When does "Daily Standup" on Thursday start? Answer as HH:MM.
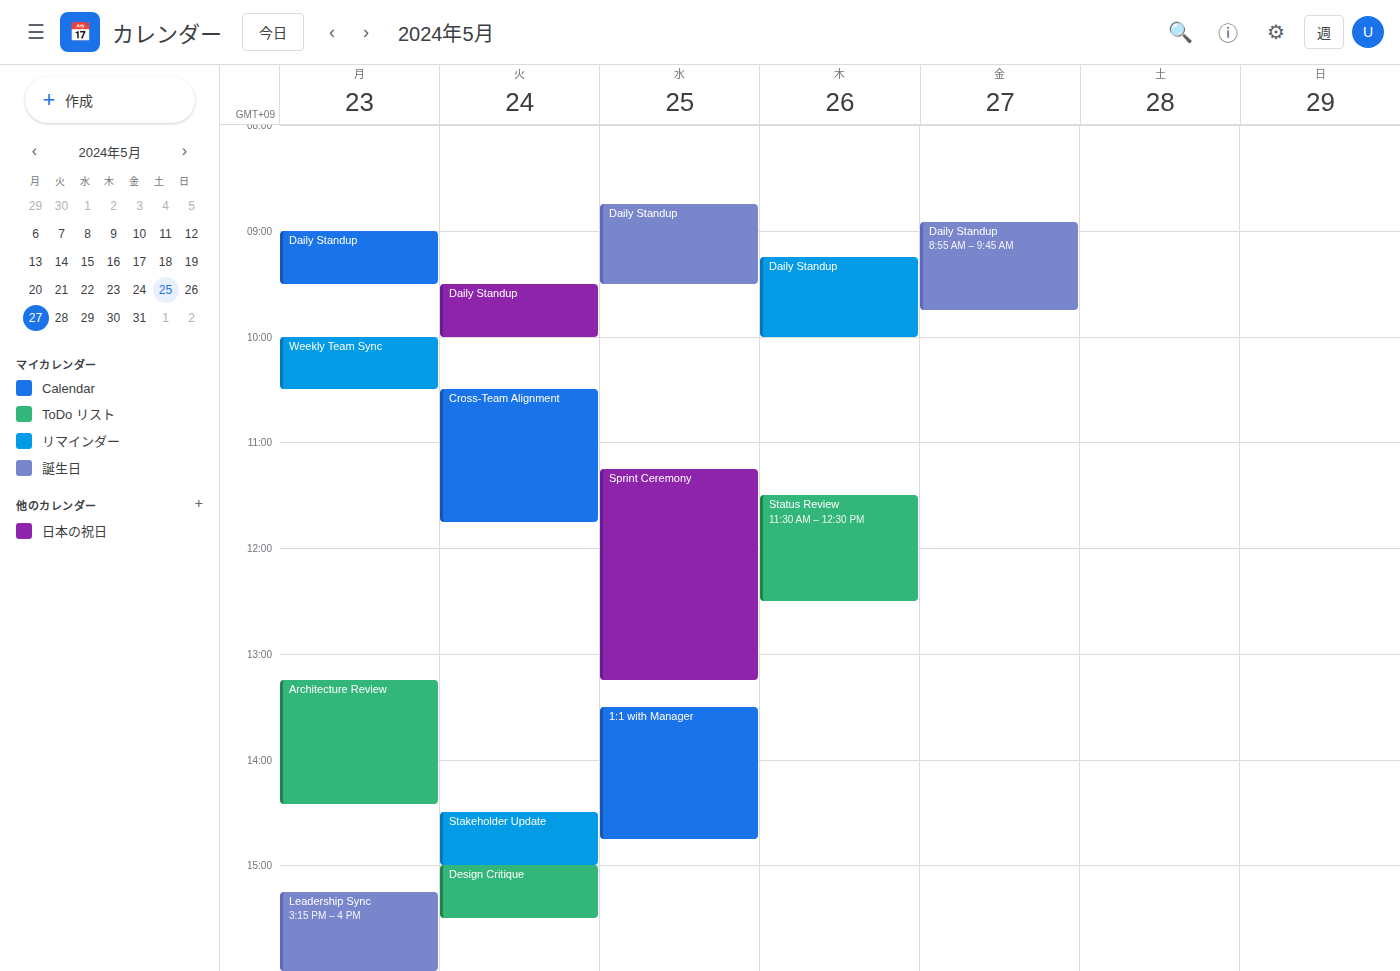
09:15